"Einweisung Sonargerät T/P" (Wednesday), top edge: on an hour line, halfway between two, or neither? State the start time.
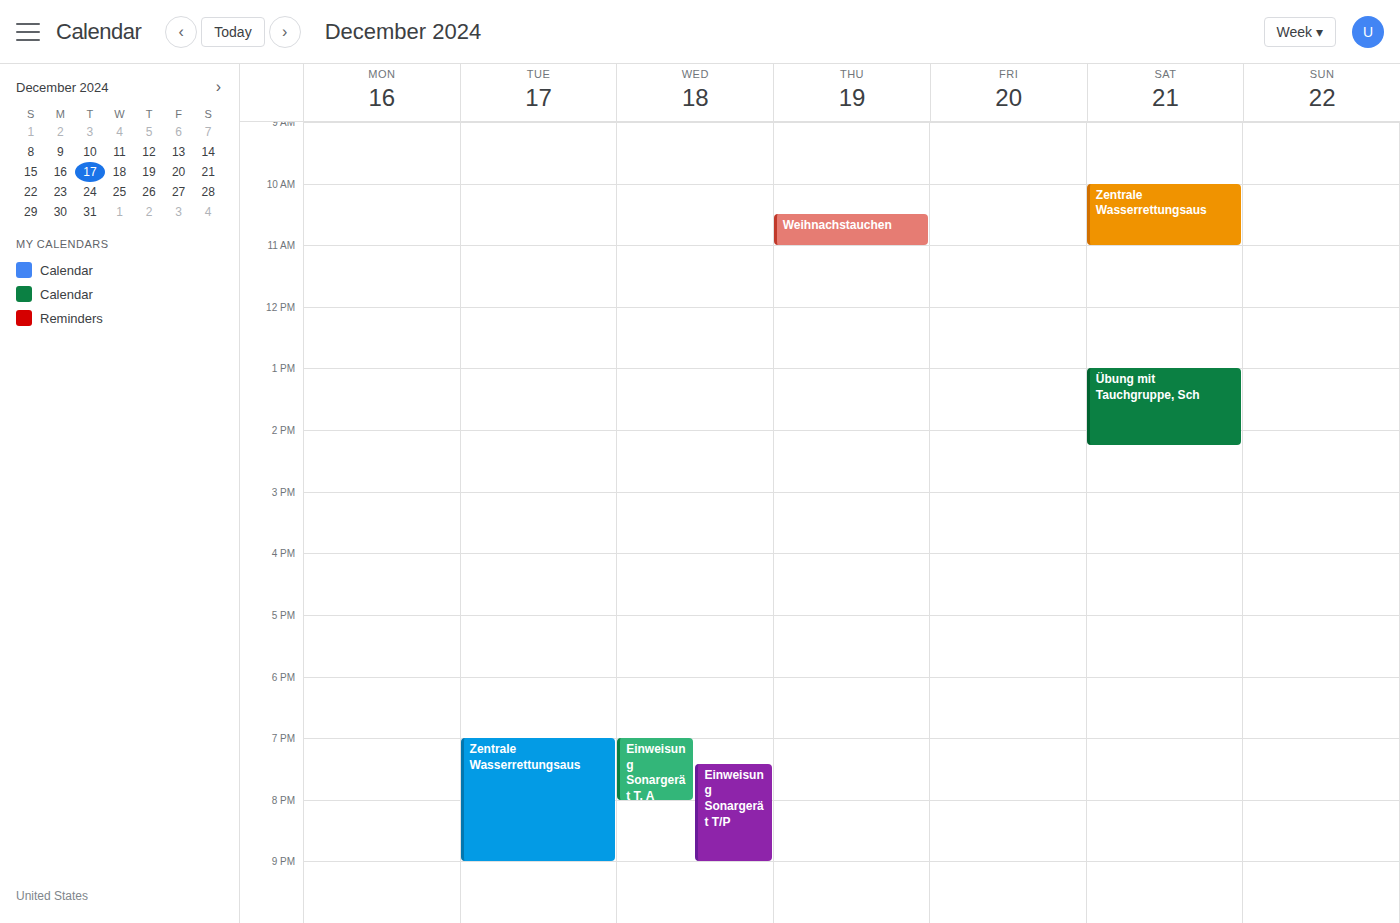
7:25 PM -- neither: 25 minutes below the 7 PM line and 35 minutes above the 8 PM line.